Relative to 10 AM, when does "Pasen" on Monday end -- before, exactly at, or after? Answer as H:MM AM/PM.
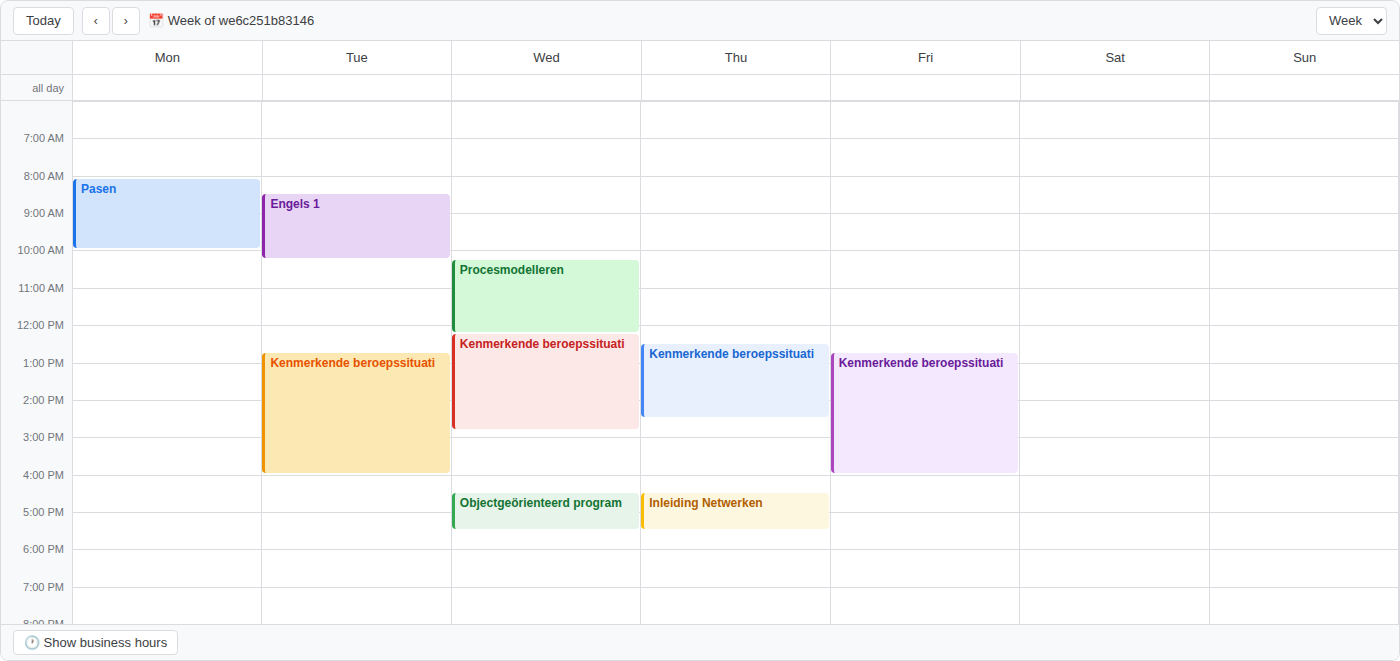
10:00 AM -- exactly at 10 AM, on the 10 AM line.